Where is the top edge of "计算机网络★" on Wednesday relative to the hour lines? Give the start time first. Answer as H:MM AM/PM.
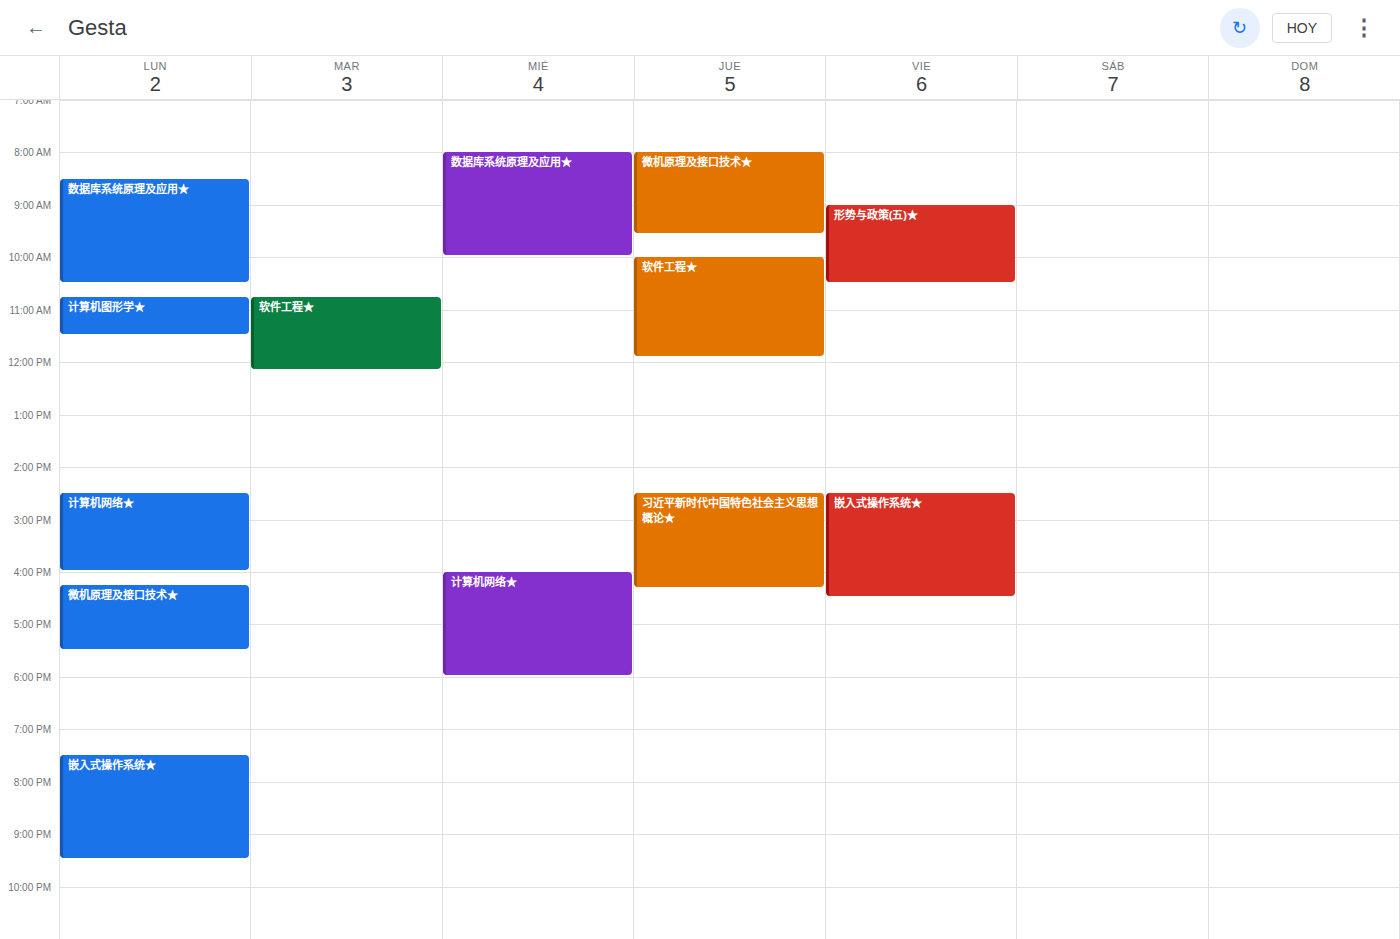
4:00 PM -- exactly on the 4 PM line.